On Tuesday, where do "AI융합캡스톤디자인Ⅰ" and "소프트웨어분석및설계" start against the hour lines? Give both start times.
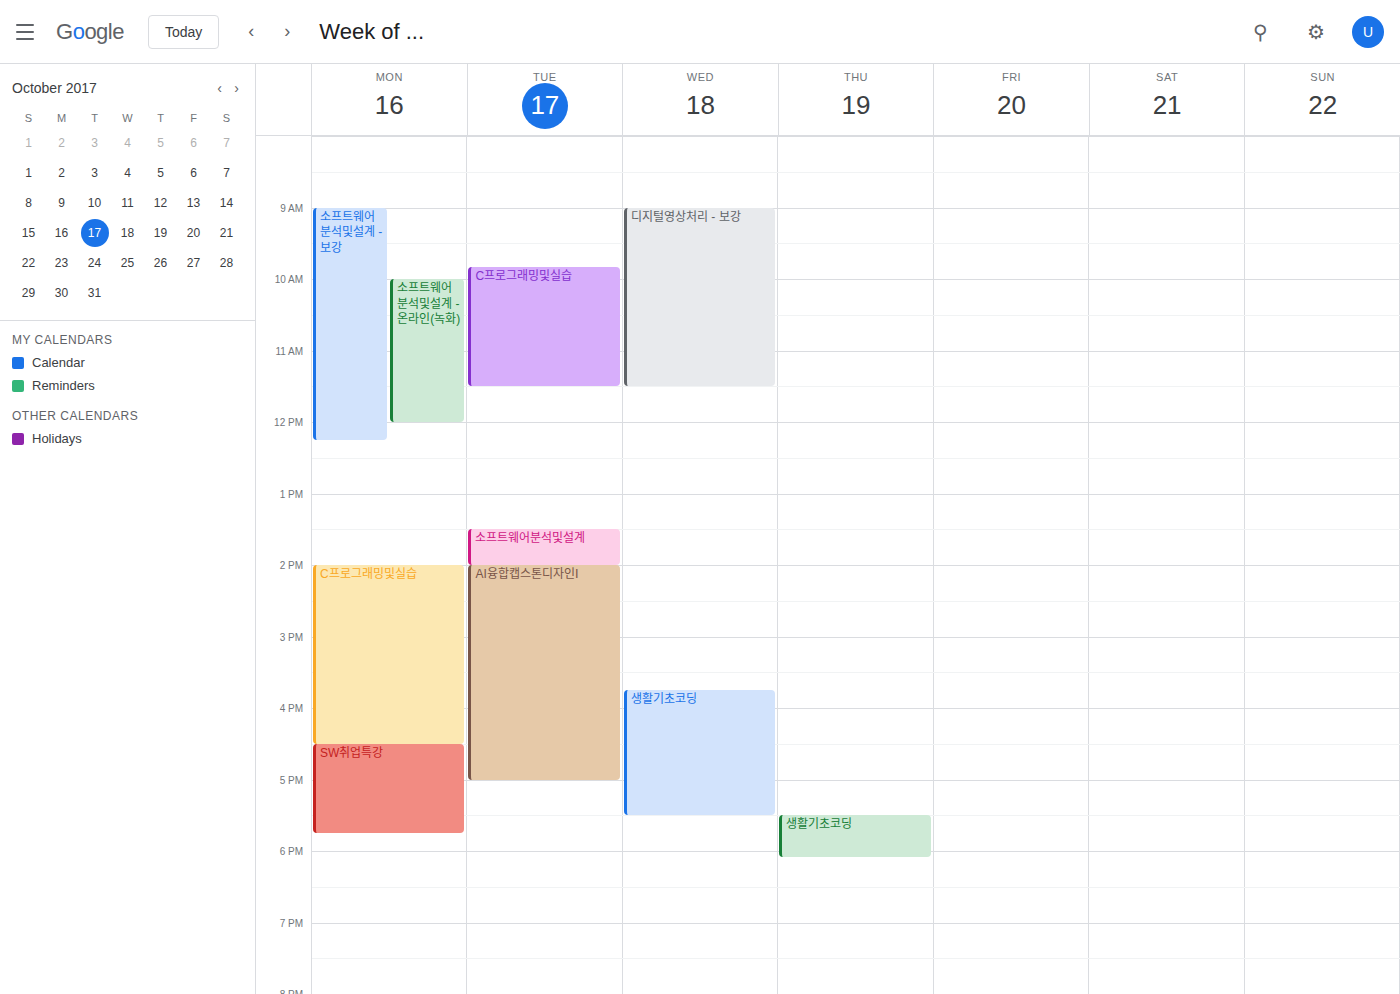
"AI융합캡스톤디자인Ⅰ": 2:00 PM, exactly on the 2 PM line. "소프트웨어분석및설계": 1:30 PM, halfway between the 1 PM and 2 PM lines.